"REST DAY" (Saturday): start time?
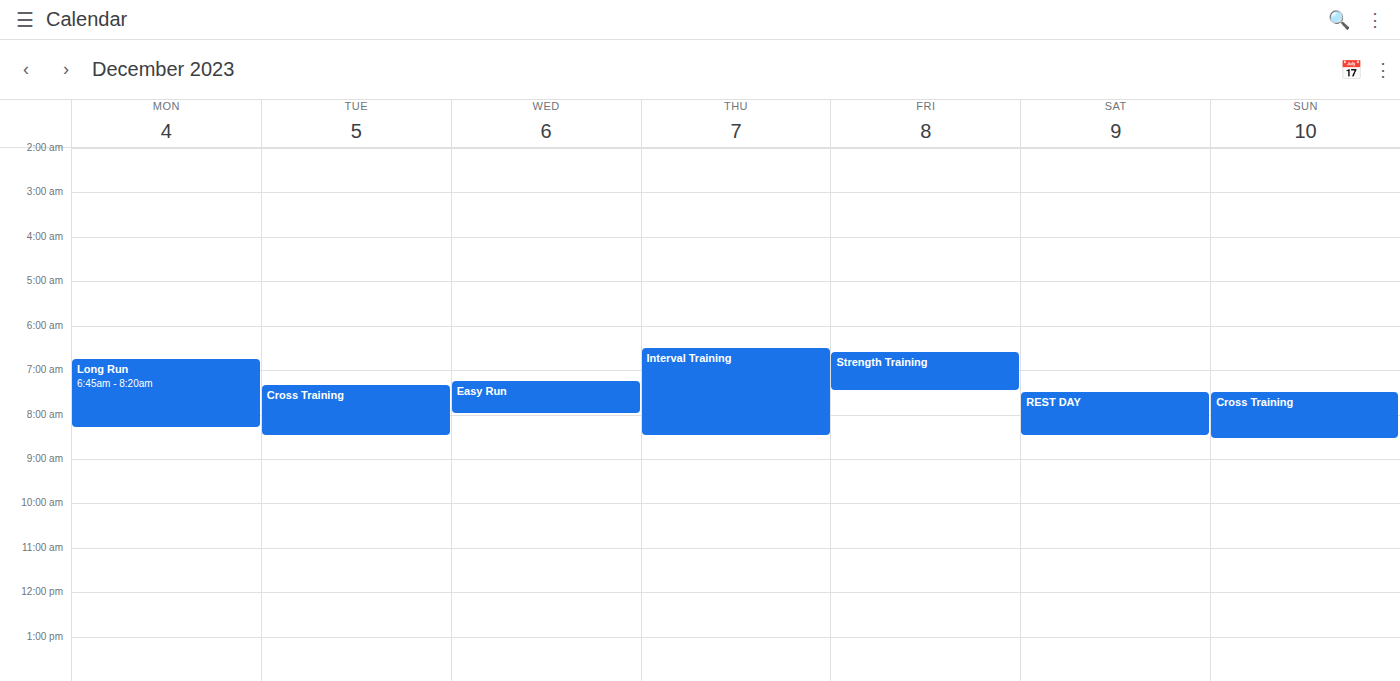
7:30 AM